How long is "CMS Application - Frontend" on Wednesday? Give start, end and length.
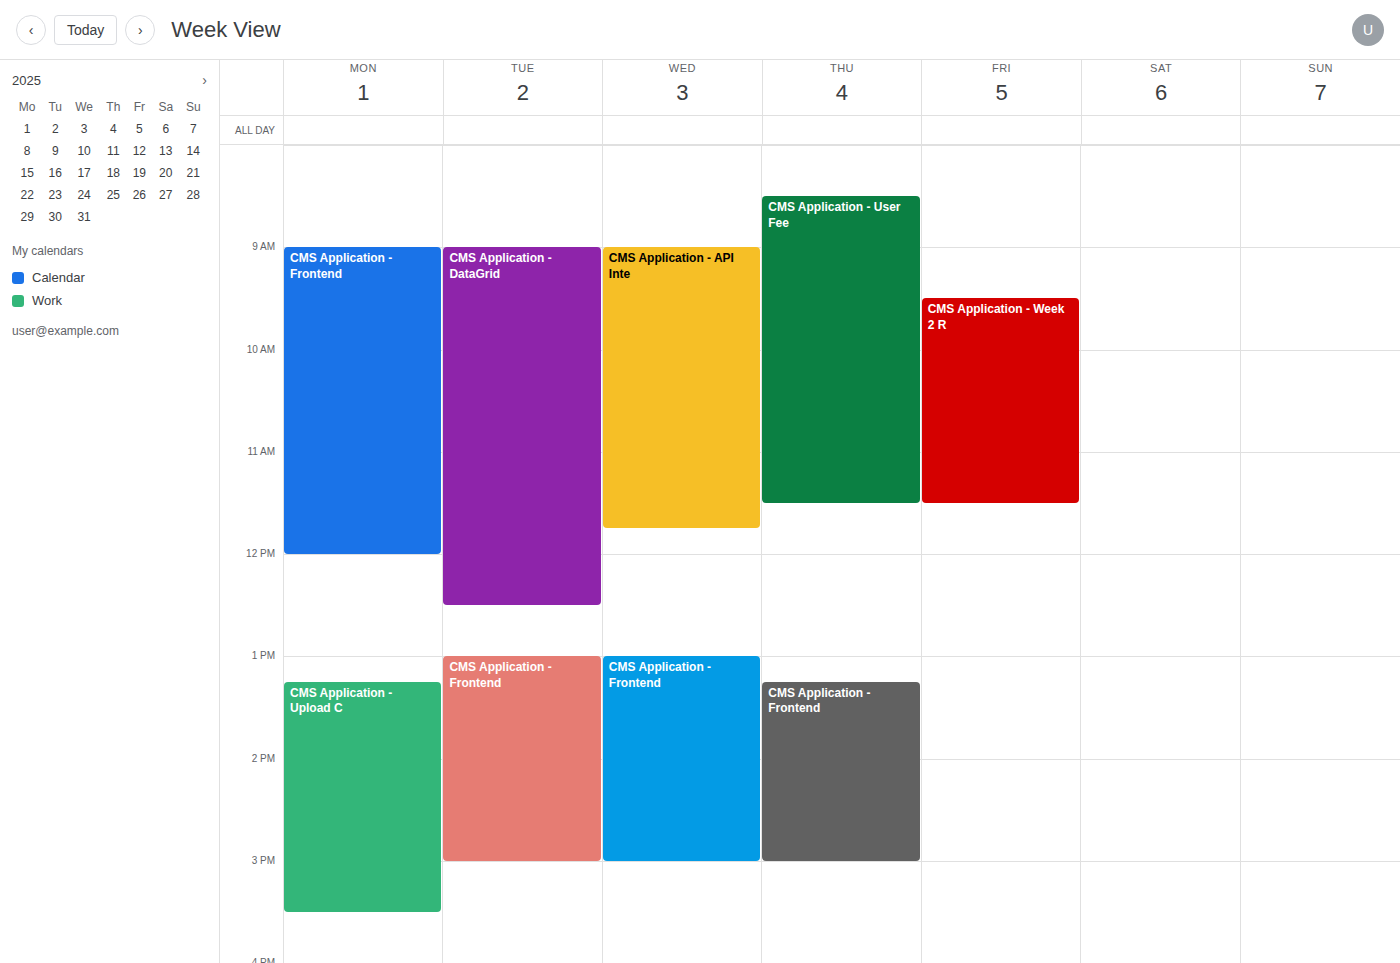
1:00 PM to 3:00 PM, 2 hours